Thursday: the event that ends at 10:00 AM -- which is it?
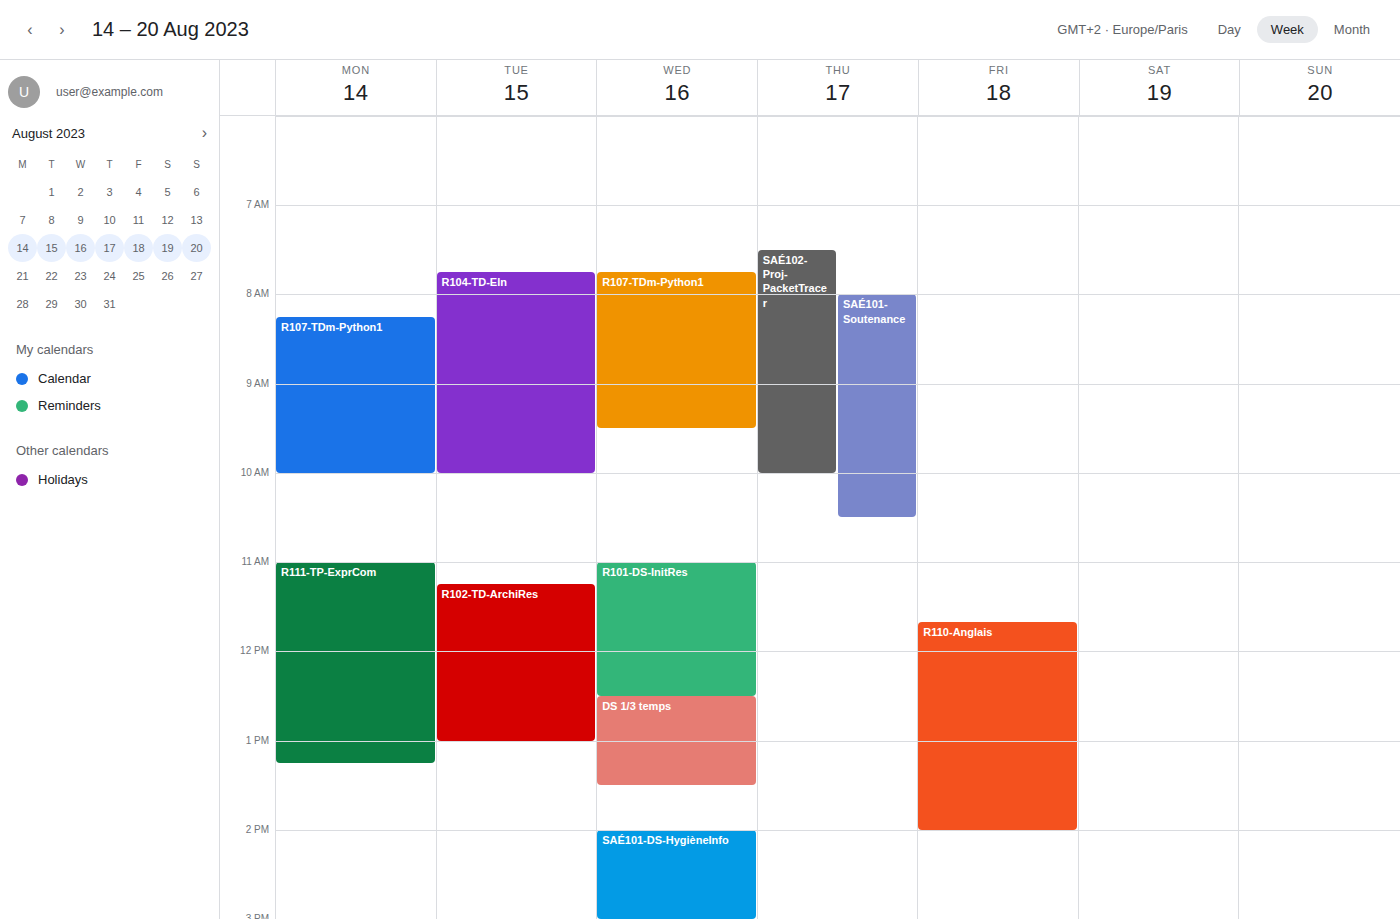
"SAÉ102-Proj-PacketTracer"